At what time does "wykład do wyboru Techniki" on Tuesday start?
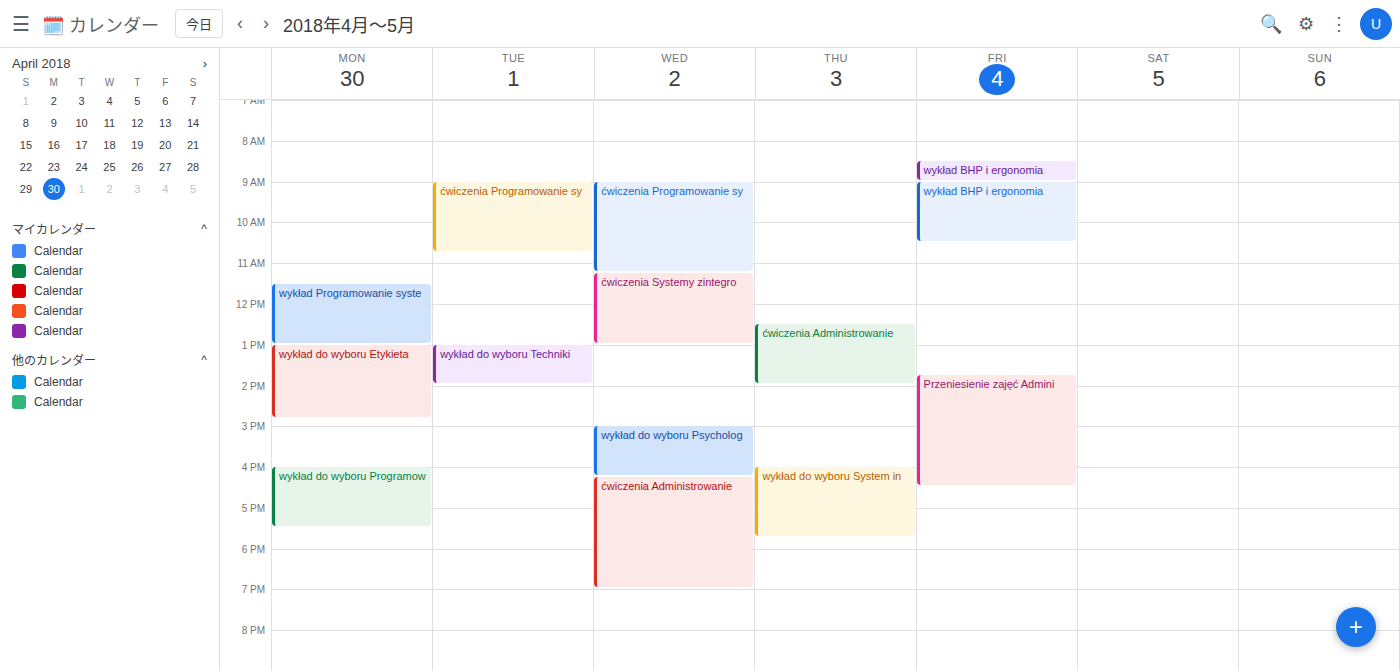
1:00 PM